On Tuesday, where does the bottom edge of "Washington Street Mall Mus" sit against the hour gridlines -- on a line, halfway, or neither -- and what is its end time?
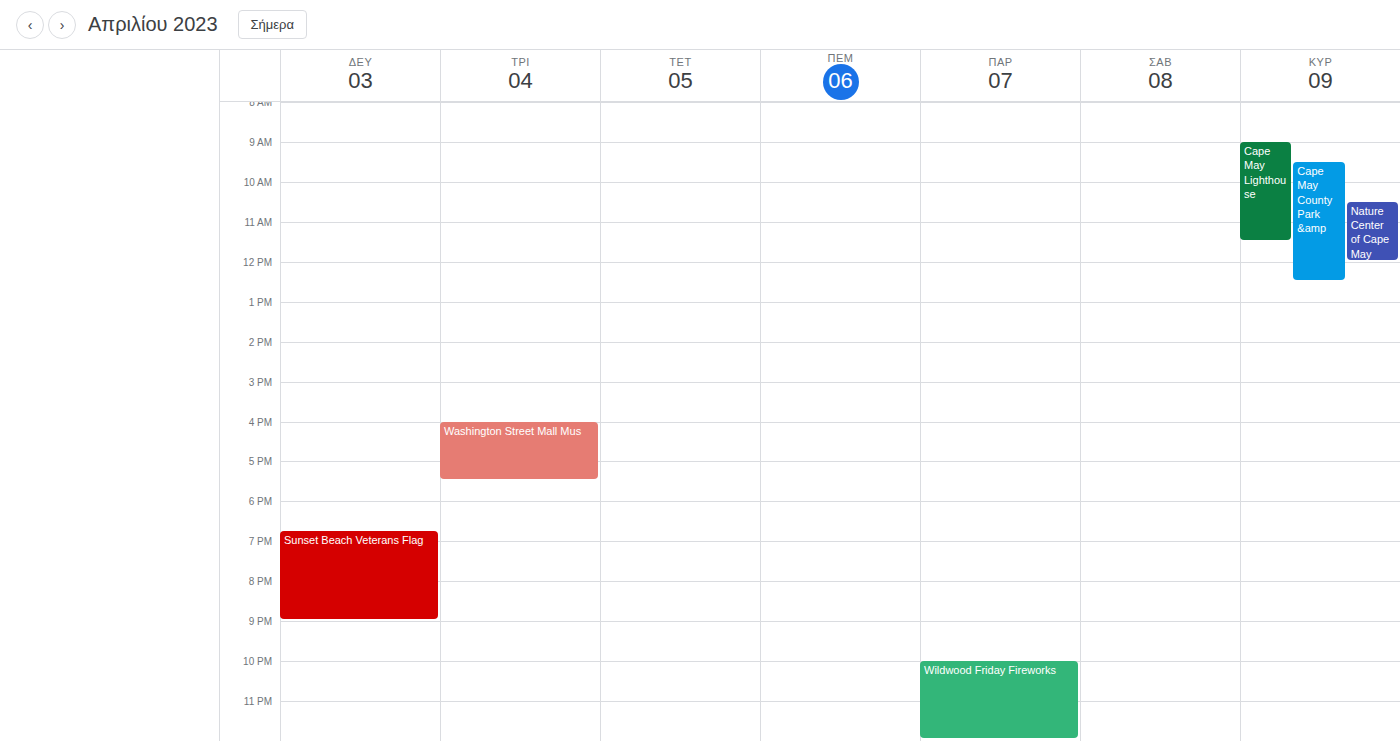
5:30 PM -- halfway between the 5 PM and 6 PM lines.